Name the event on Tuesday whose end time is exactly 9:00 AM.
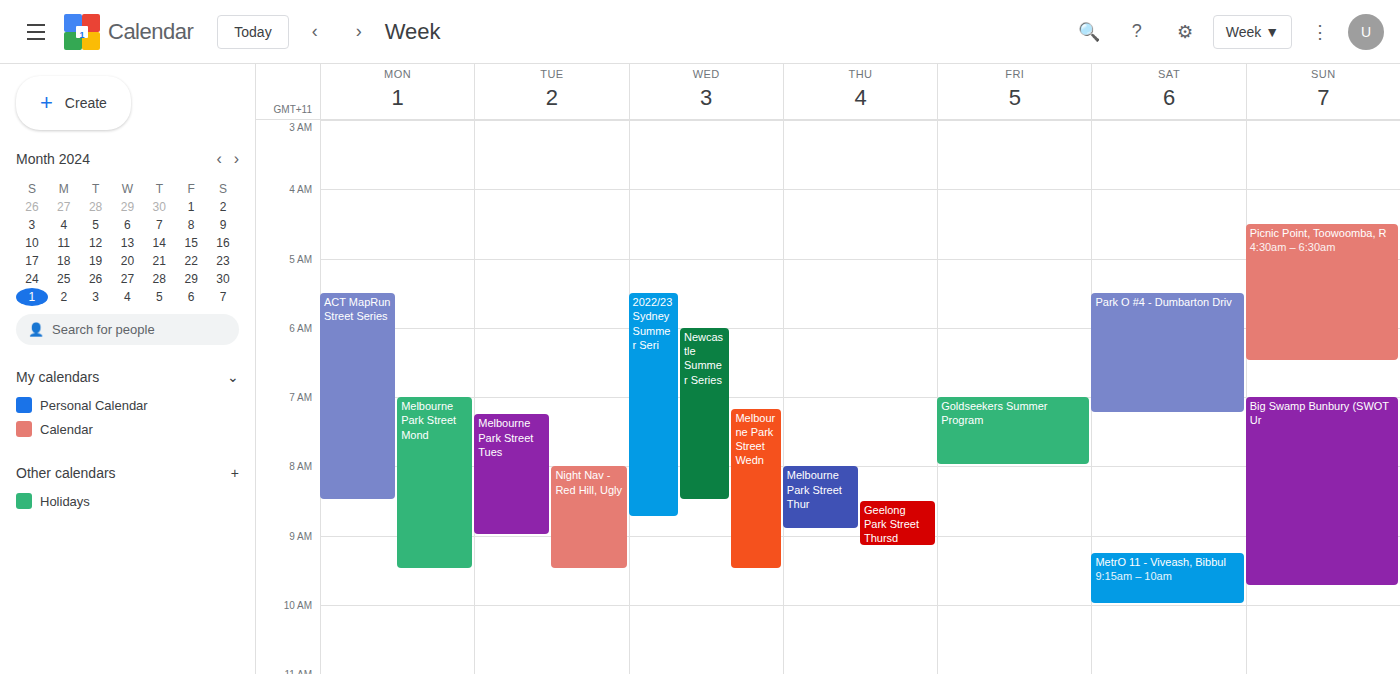
"Melbourne Park Street Tues"